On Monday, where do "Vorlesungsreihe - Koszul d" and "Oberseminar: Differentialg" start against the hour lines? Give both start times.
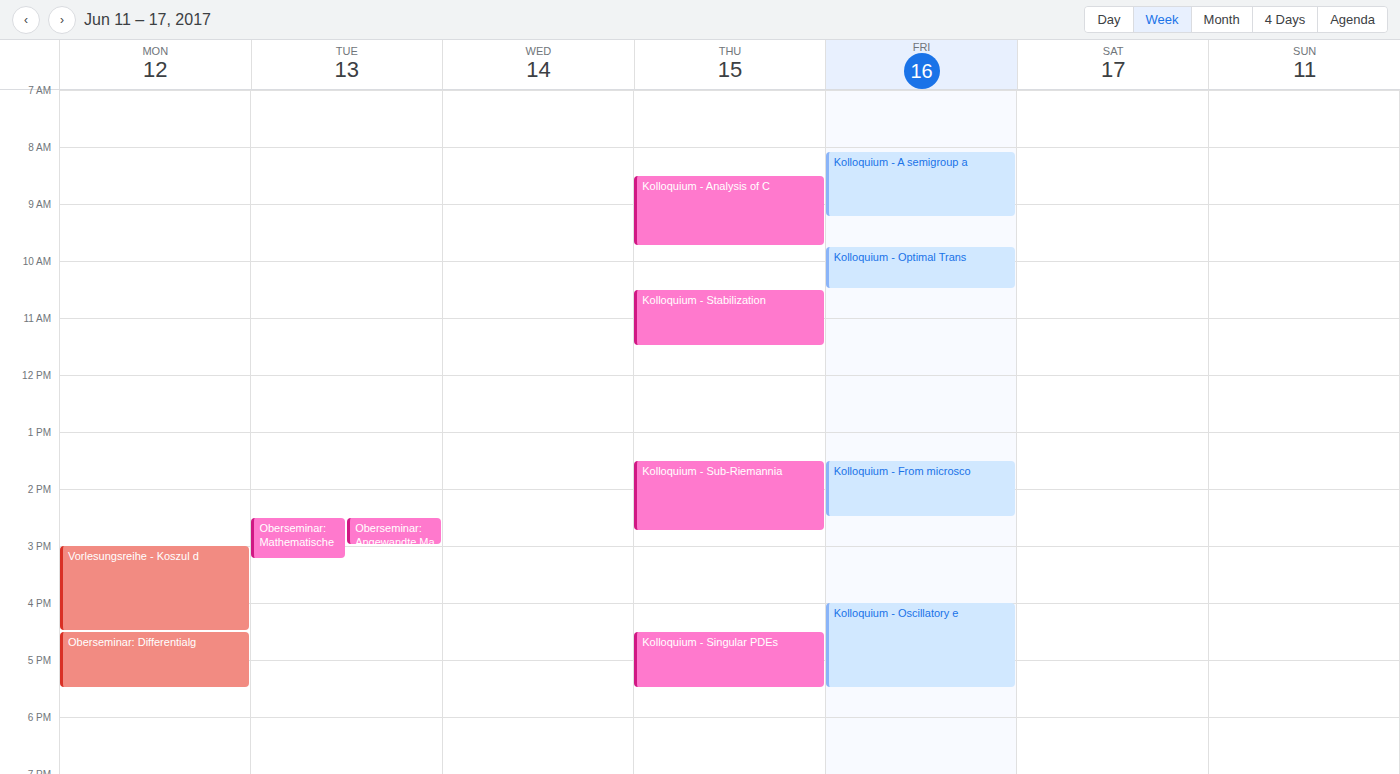
"Vorlesungsreihe - Koszul d": 3:00 PM, exactly on the 3 PM line. "Oberseminar: Differentialg": 4:30 PM, halfway between the 4 PM and 5 PM lines.